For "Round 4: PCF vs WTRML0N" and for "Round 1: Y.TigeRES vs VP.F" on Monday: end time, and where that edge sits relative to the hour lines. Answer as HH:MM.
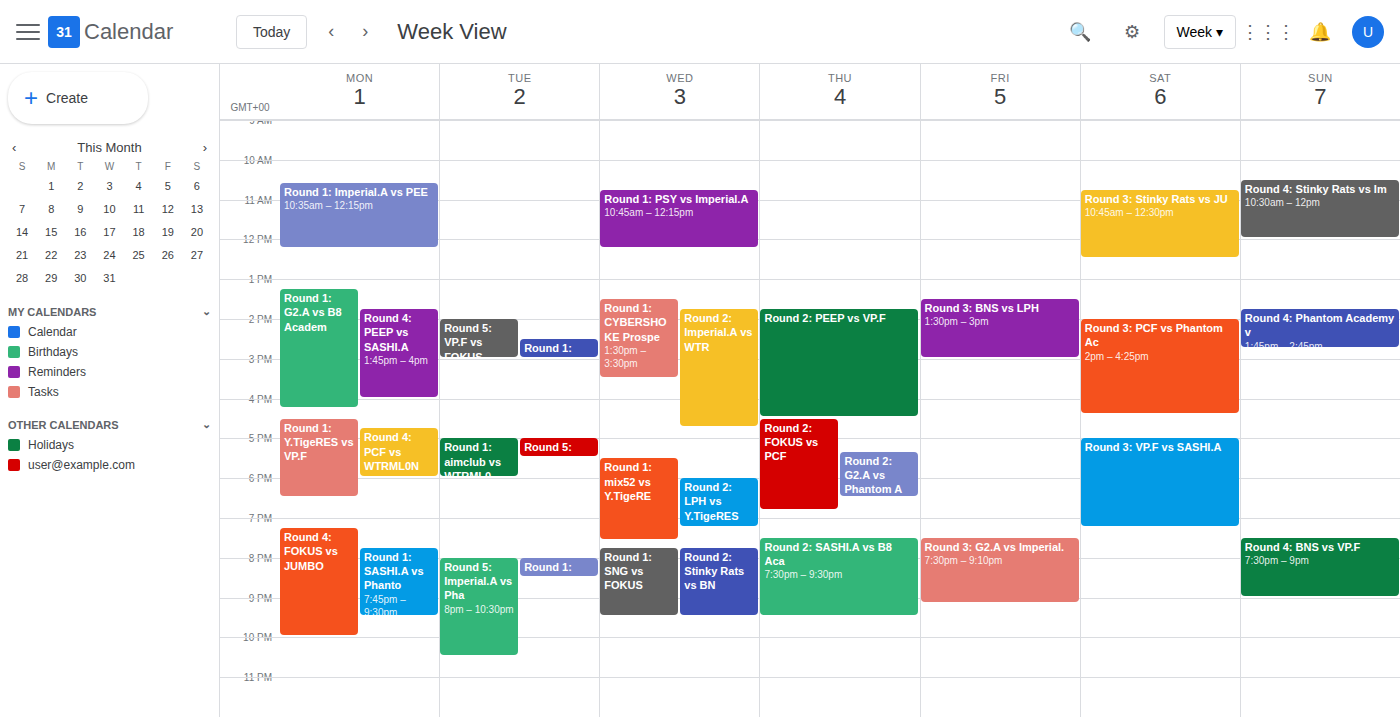
"Round 4: PCF vs WTRML0N": 18:00, exactly on the 18:00 line. "Round 1: Y.TigeRES vs VP.F": 18:30, halfway between the 18:00 and 19:00 lines.